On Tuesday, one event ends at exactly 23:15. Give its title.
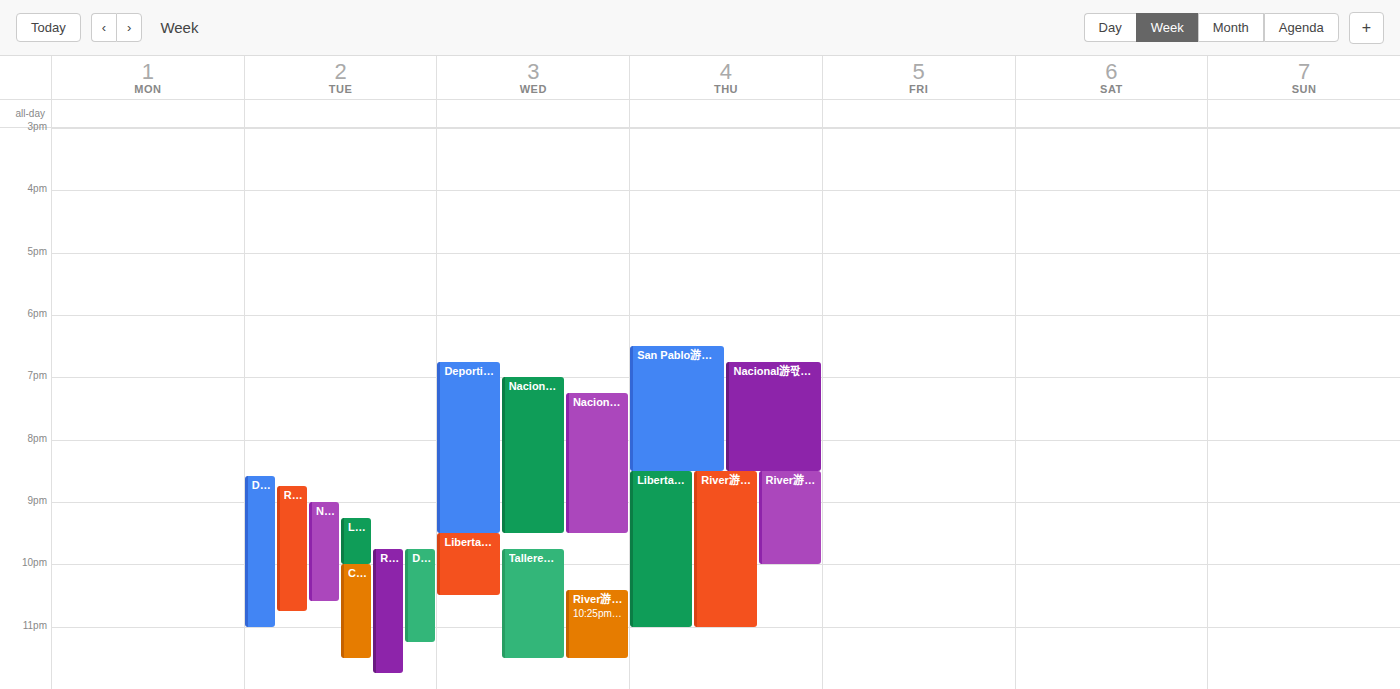
"Deportivo T치chira游游 vs. Ri"